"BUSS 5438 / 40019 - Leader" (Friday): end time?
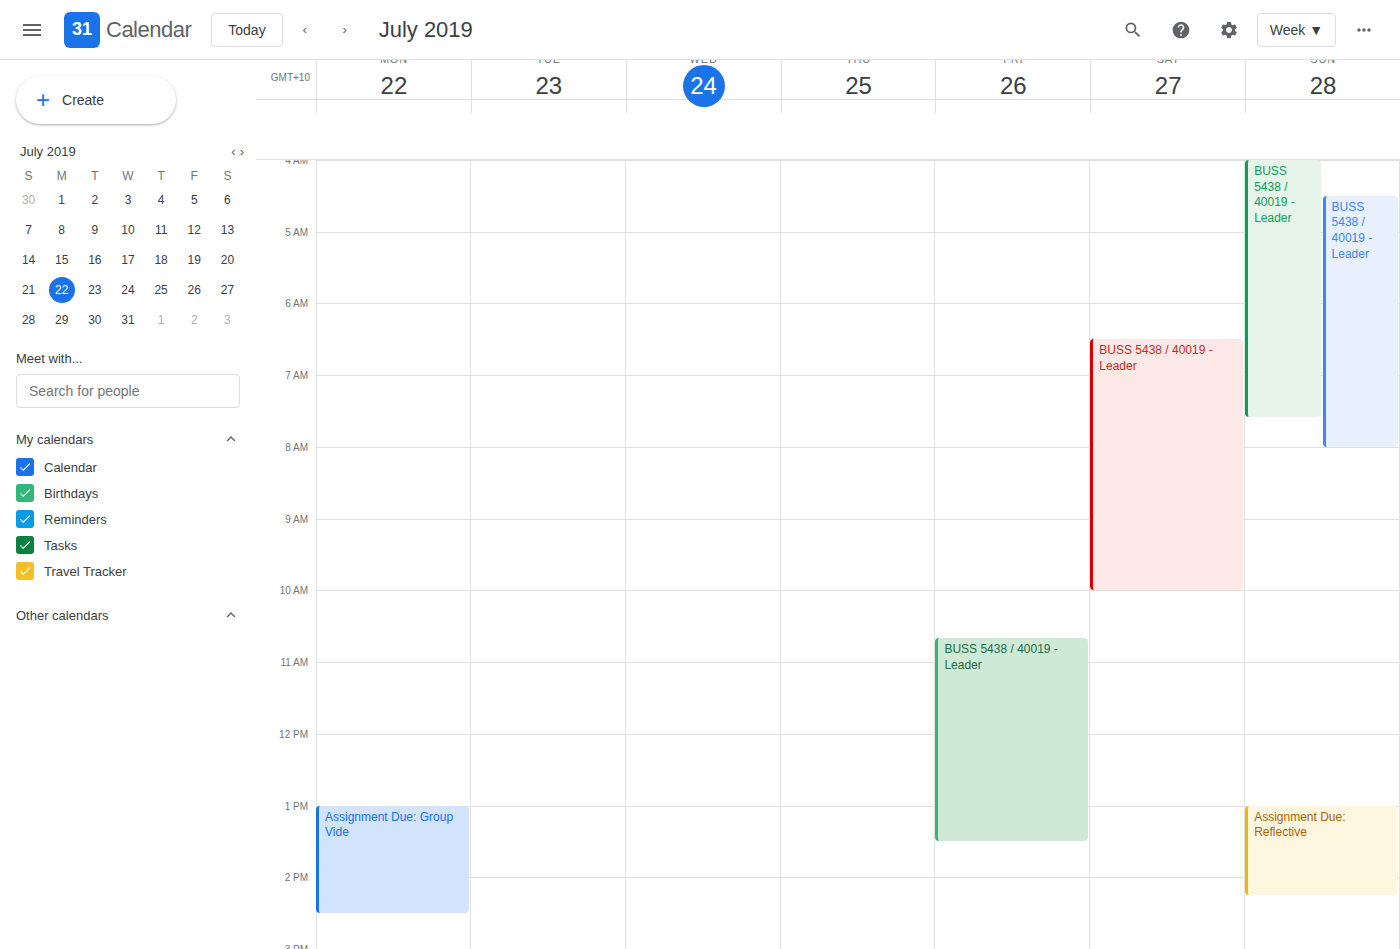
1:30 PM